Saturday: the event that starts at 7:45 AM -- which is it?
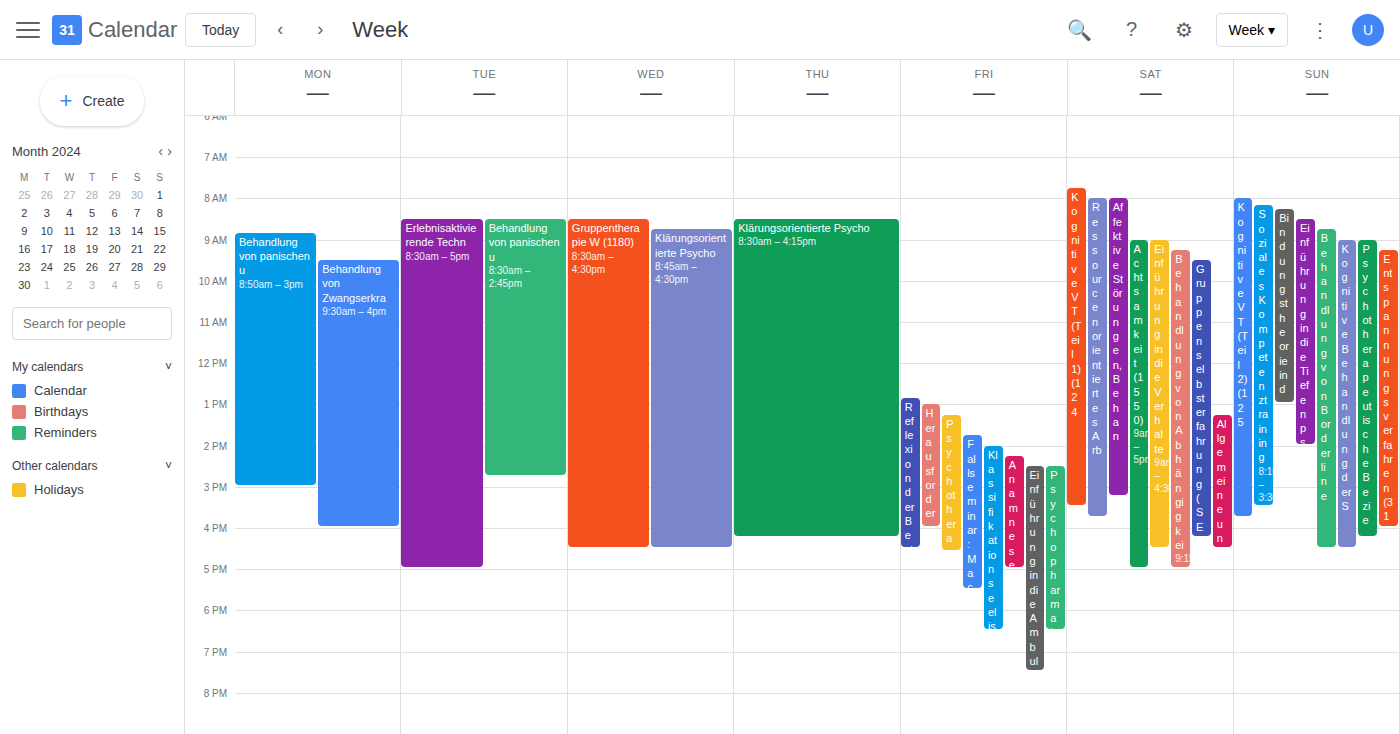
"Kognitive VT (Teil 1) (124"